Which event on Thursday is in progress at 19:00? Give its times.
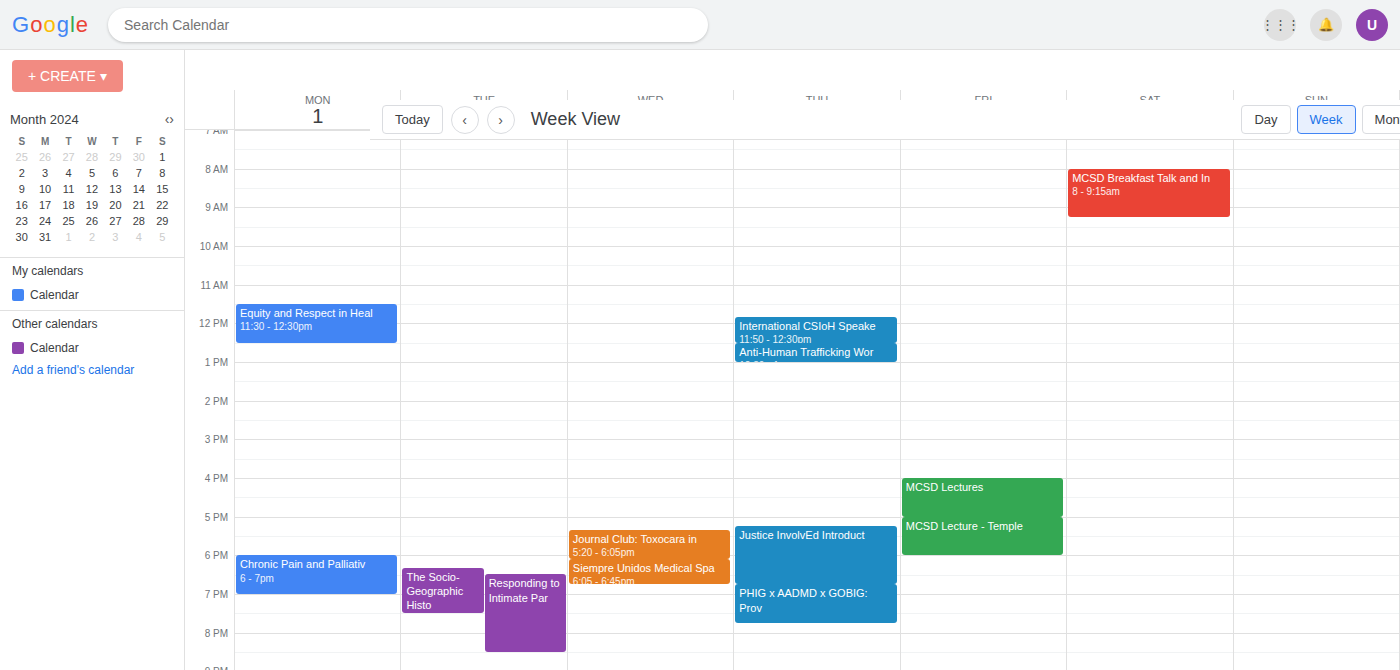
"PHIG x AADMD x GOBIG: Prov", 18:45 to 19:45